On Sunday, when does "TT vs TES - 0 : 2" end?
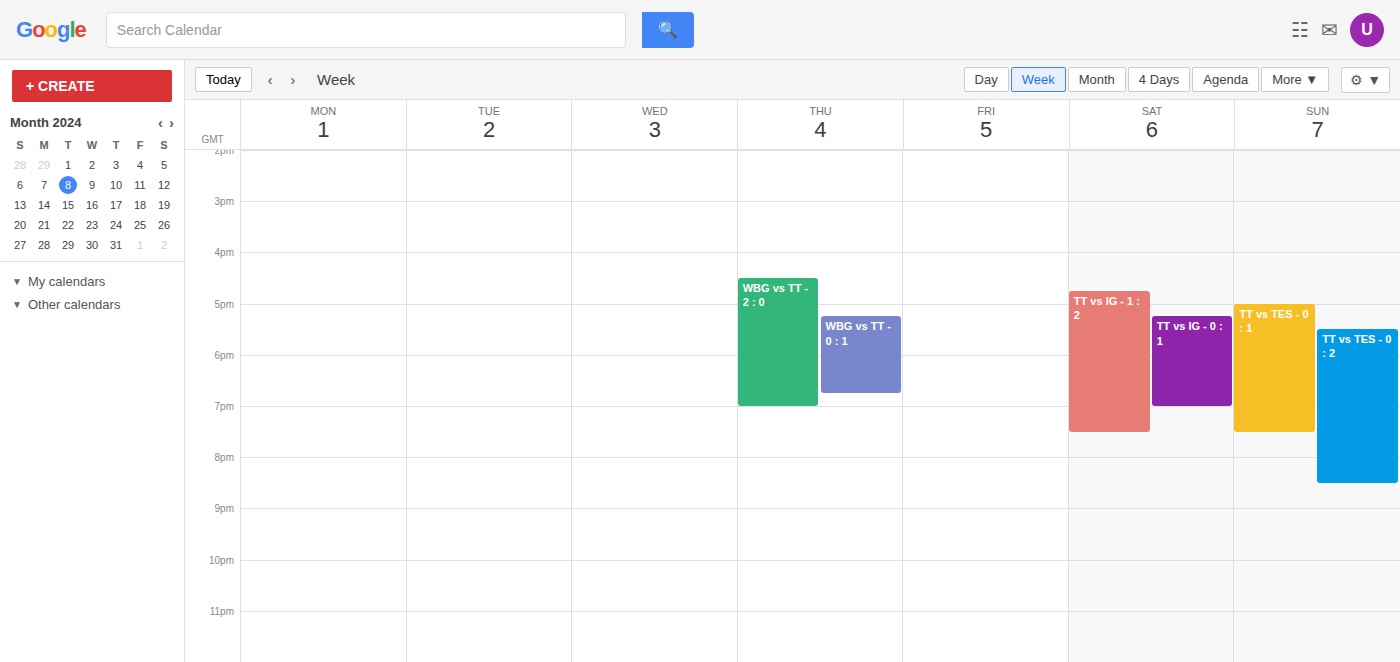
8:30 PM